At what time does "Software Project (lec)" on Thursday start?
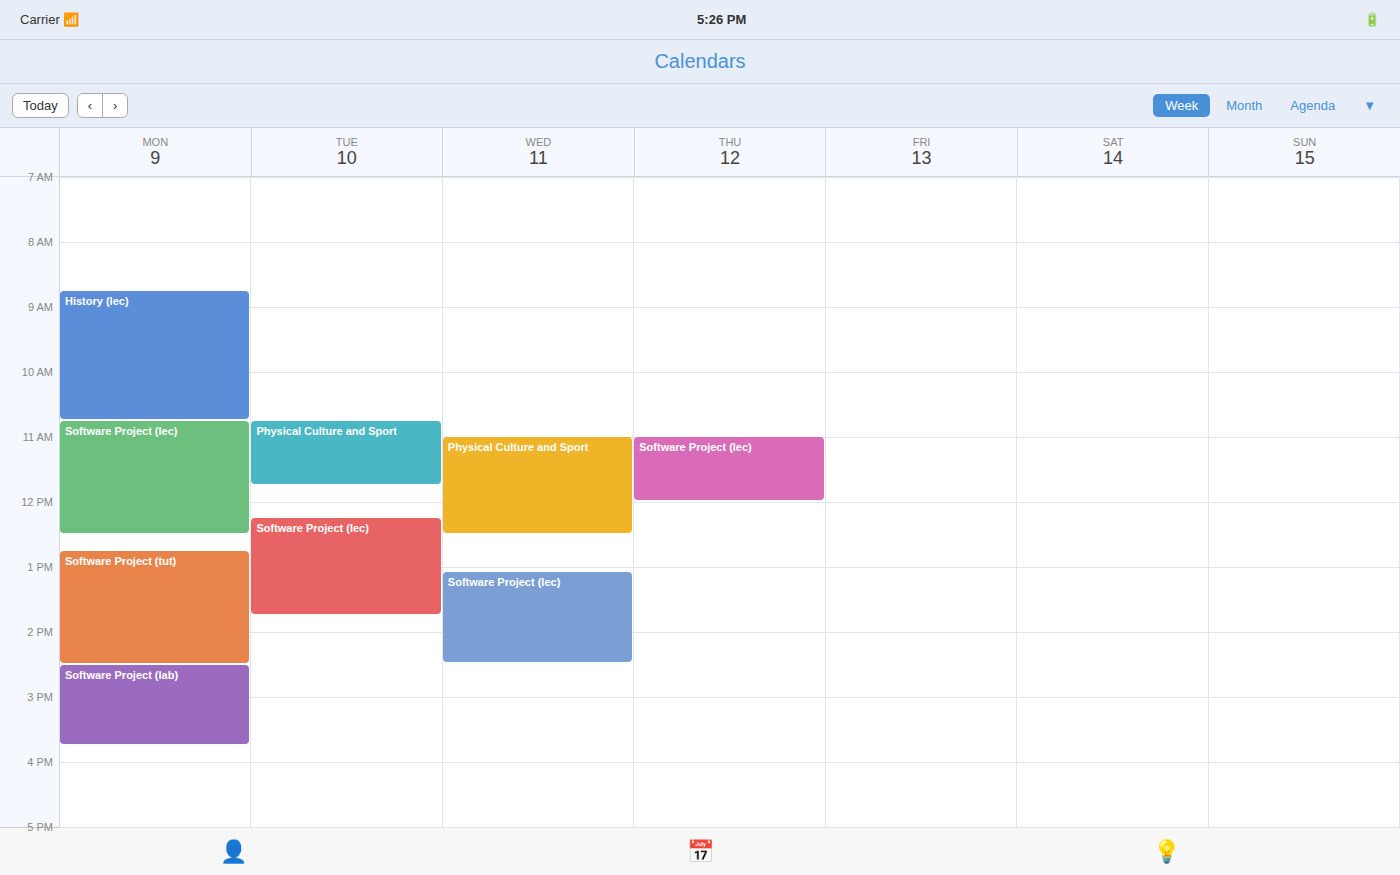
11:00 AM